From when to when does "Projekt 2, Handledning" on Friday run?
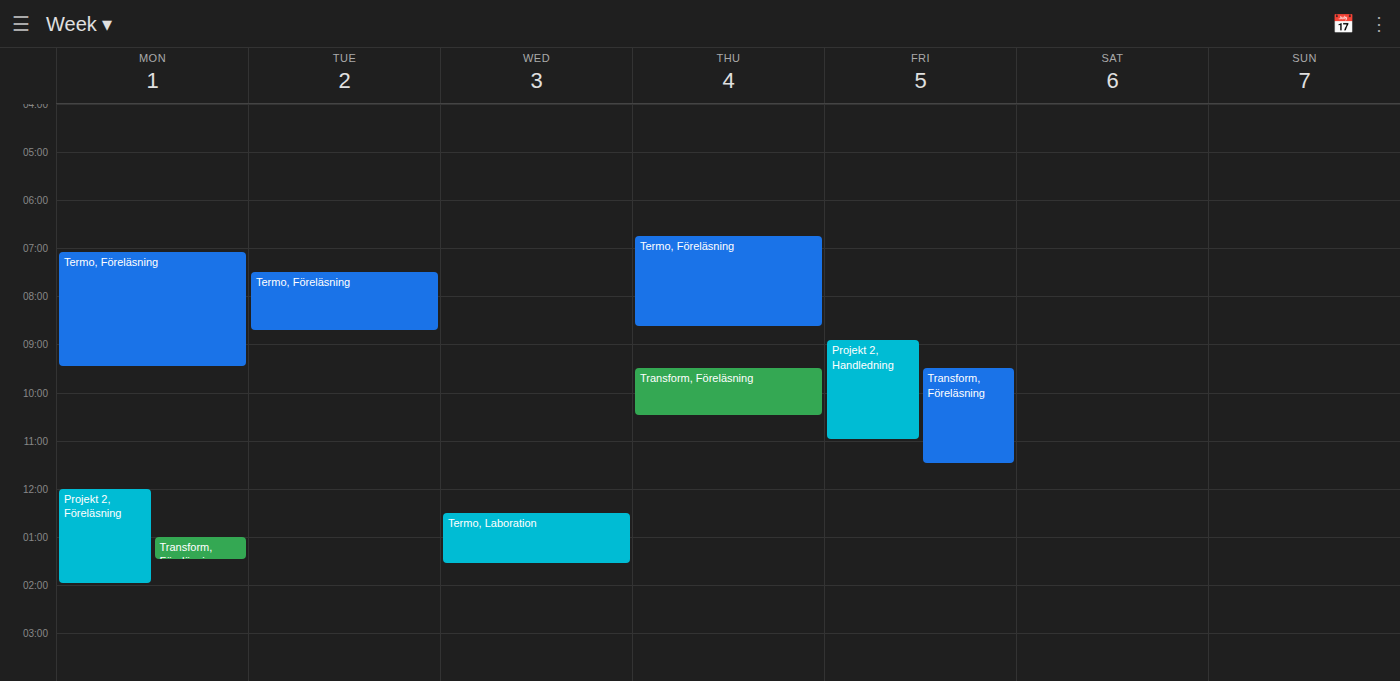
8:55 AM to 11:00 AM